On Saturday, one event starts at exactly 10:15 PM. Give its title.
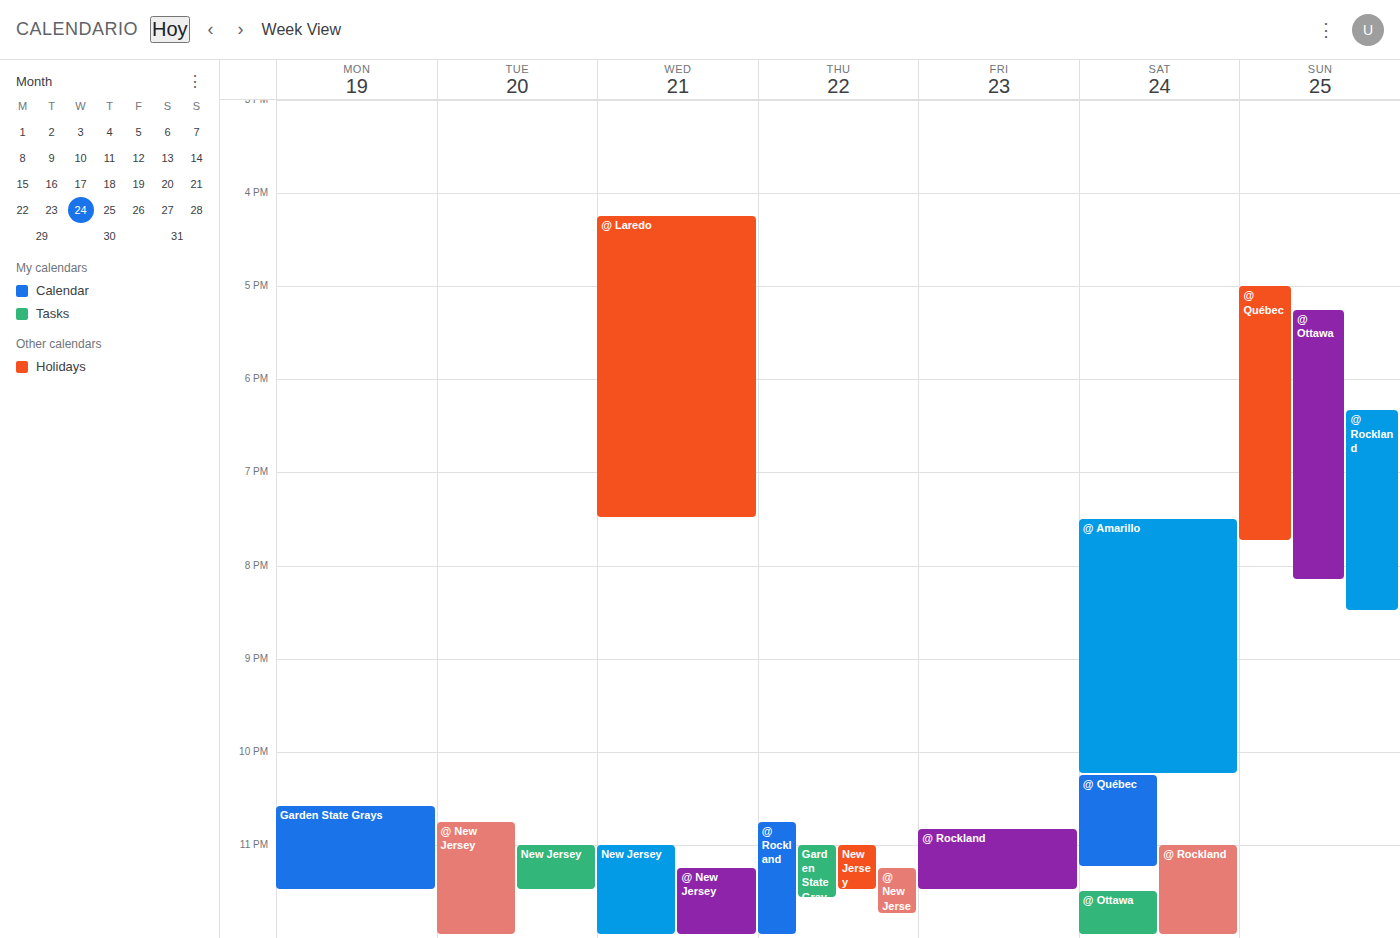
"@ Québec"